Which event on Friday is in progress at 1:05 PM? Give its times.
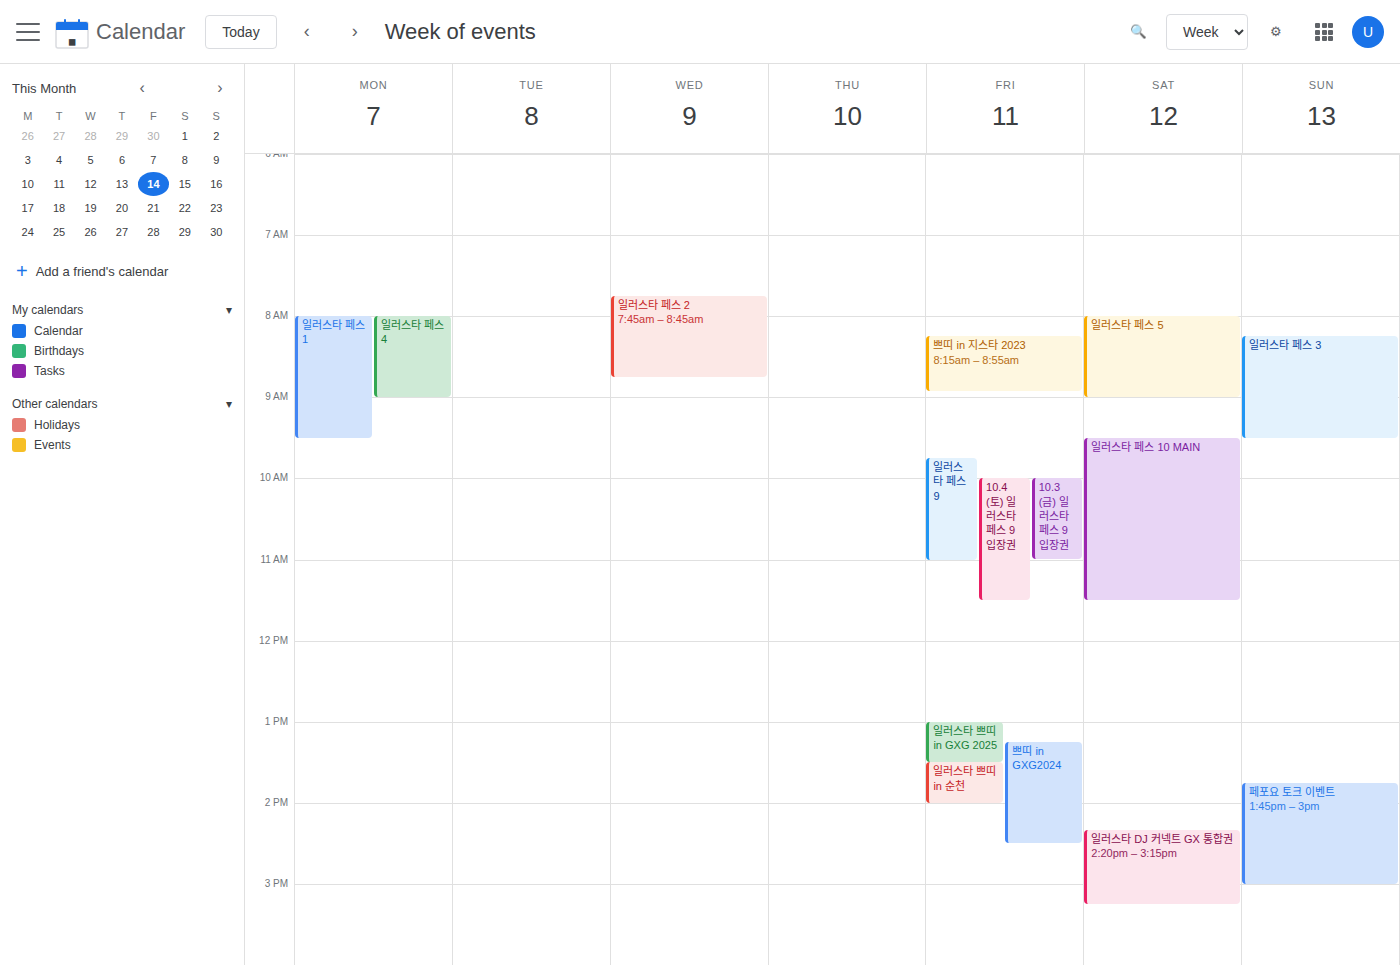
"일러스타 쁘띠 in GXG 2025", 1:00 PM to 1:30 PM